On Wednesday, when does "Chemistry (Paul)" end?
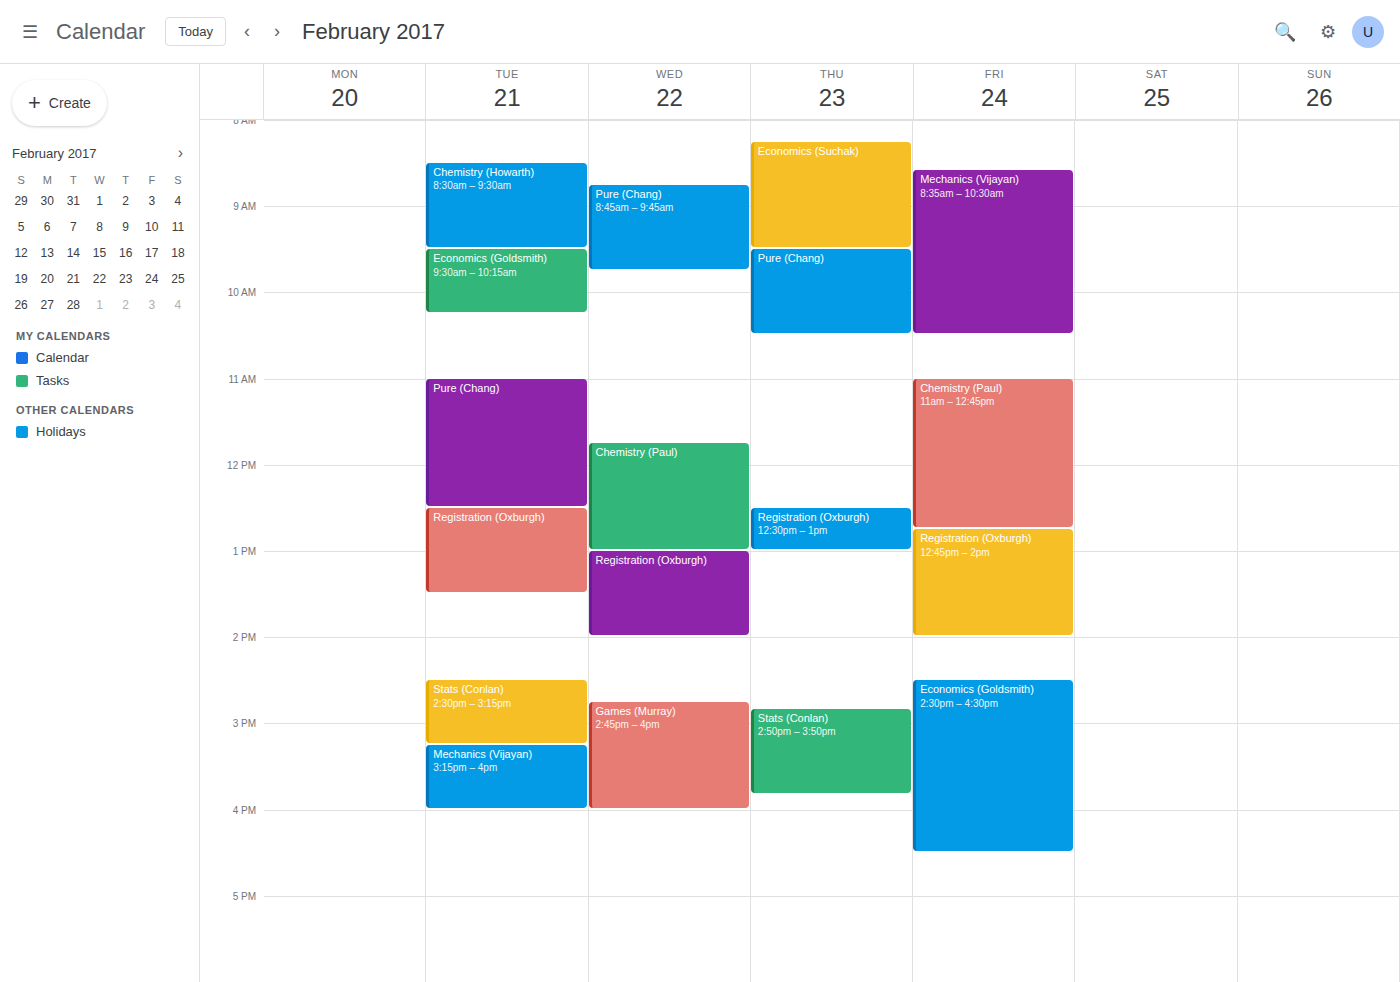
1:00 PM